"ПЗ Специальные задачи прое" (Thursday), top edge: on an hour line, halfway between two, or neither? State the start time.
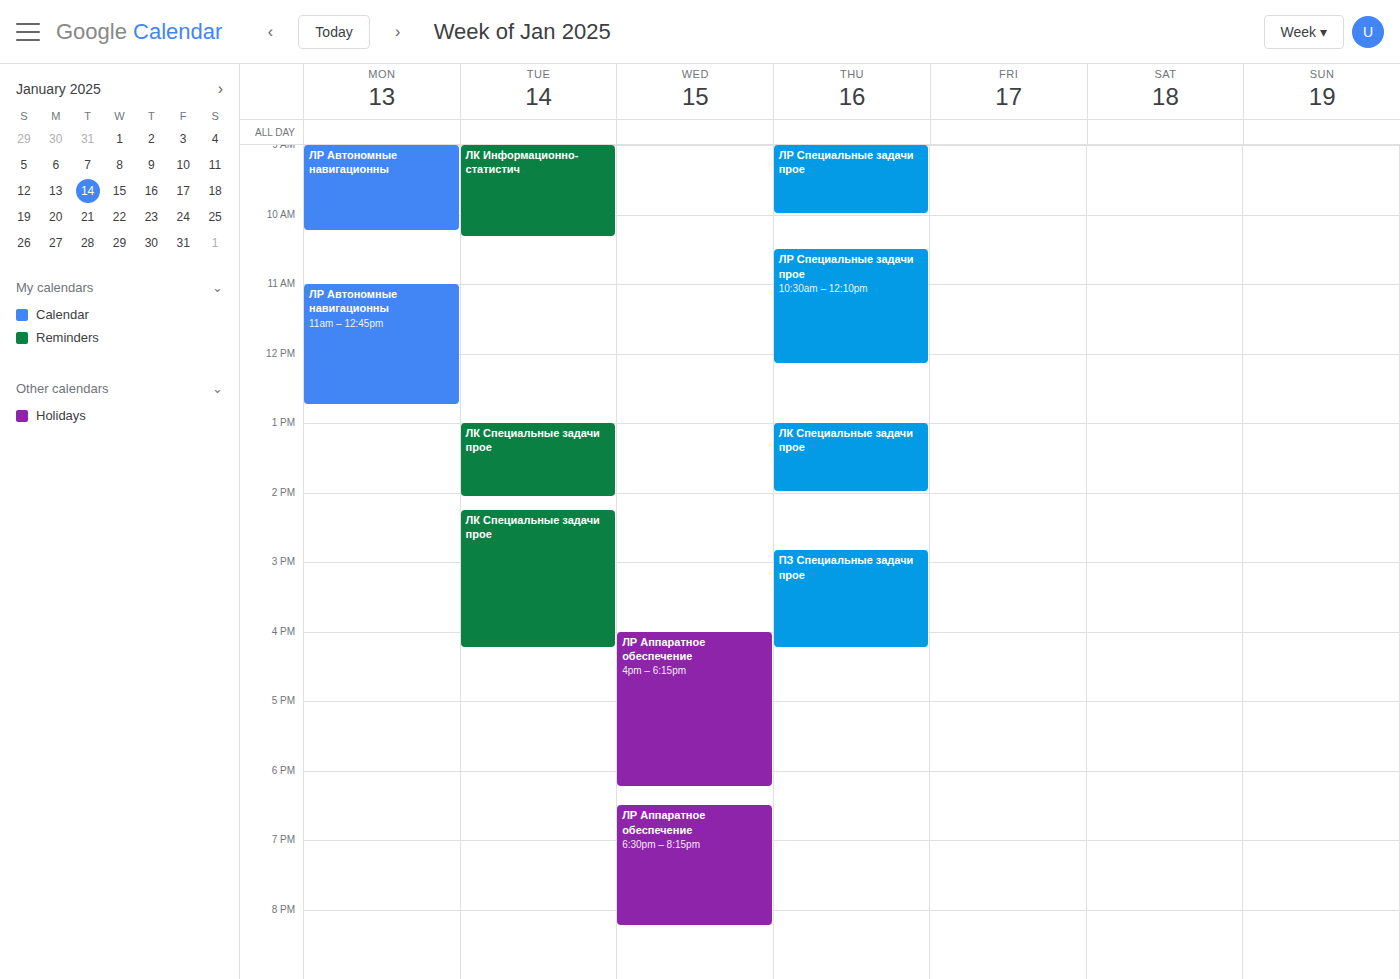
2:50 PM -- neither: 50 minutes below the 2 PM line and 10 minutes above the 3 PM line.